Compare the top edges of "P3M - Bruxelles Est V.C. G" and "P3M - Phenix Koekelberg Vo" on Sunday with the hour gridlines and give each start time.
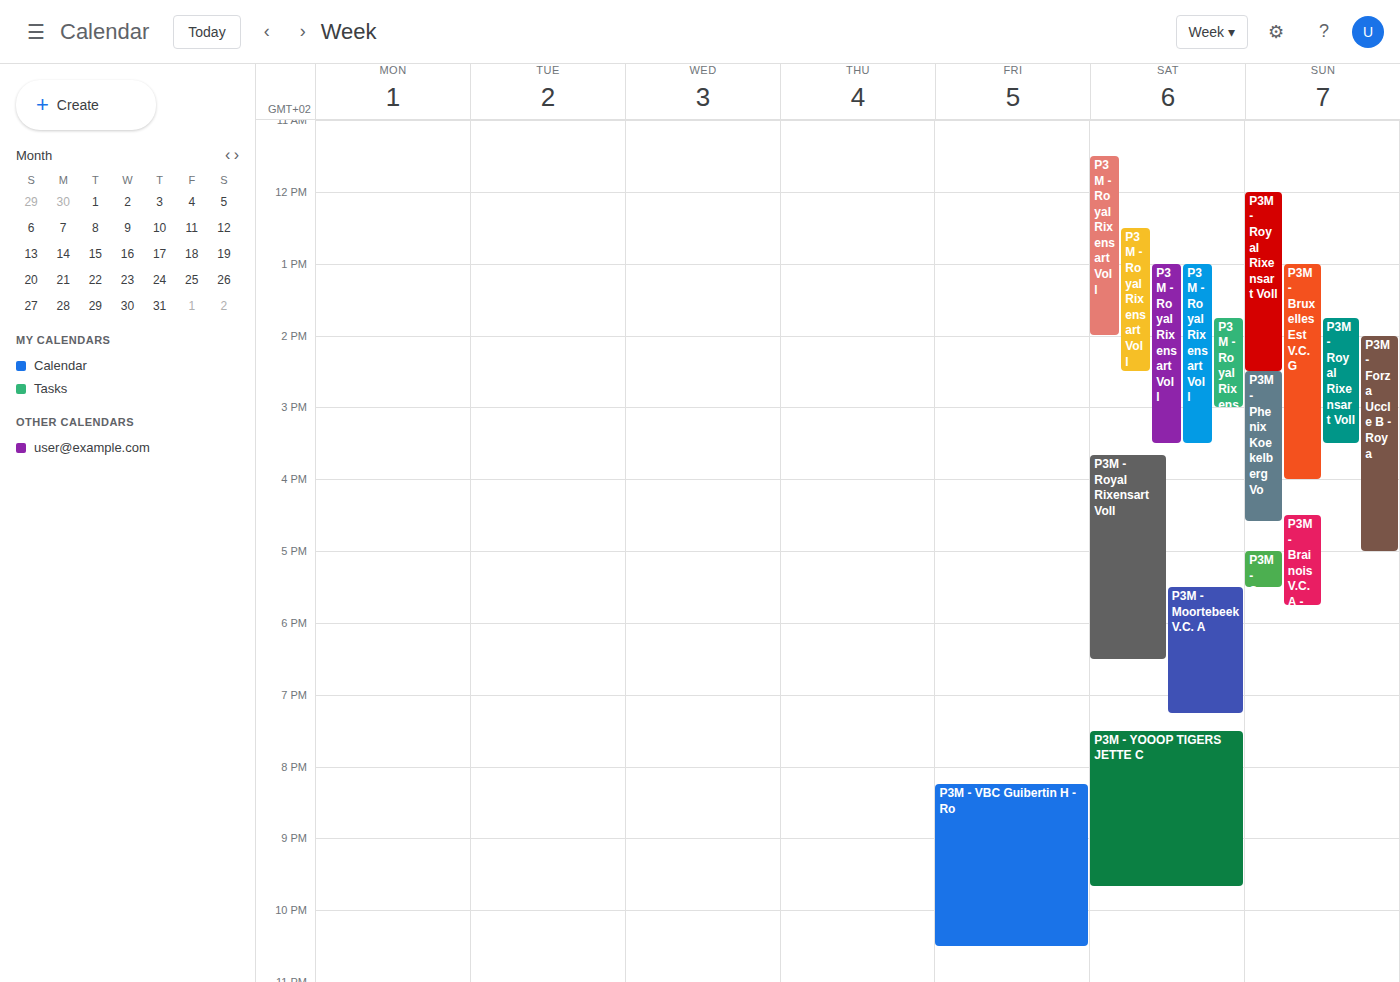
"P3M - Bruxelles Est V.C. G": 1:00 PM, exactly on the 1 PM line. "P3M - Phenix Koekelberg Vo": 2:30 PM, halfway between the 2 PM and 3 PM lines.